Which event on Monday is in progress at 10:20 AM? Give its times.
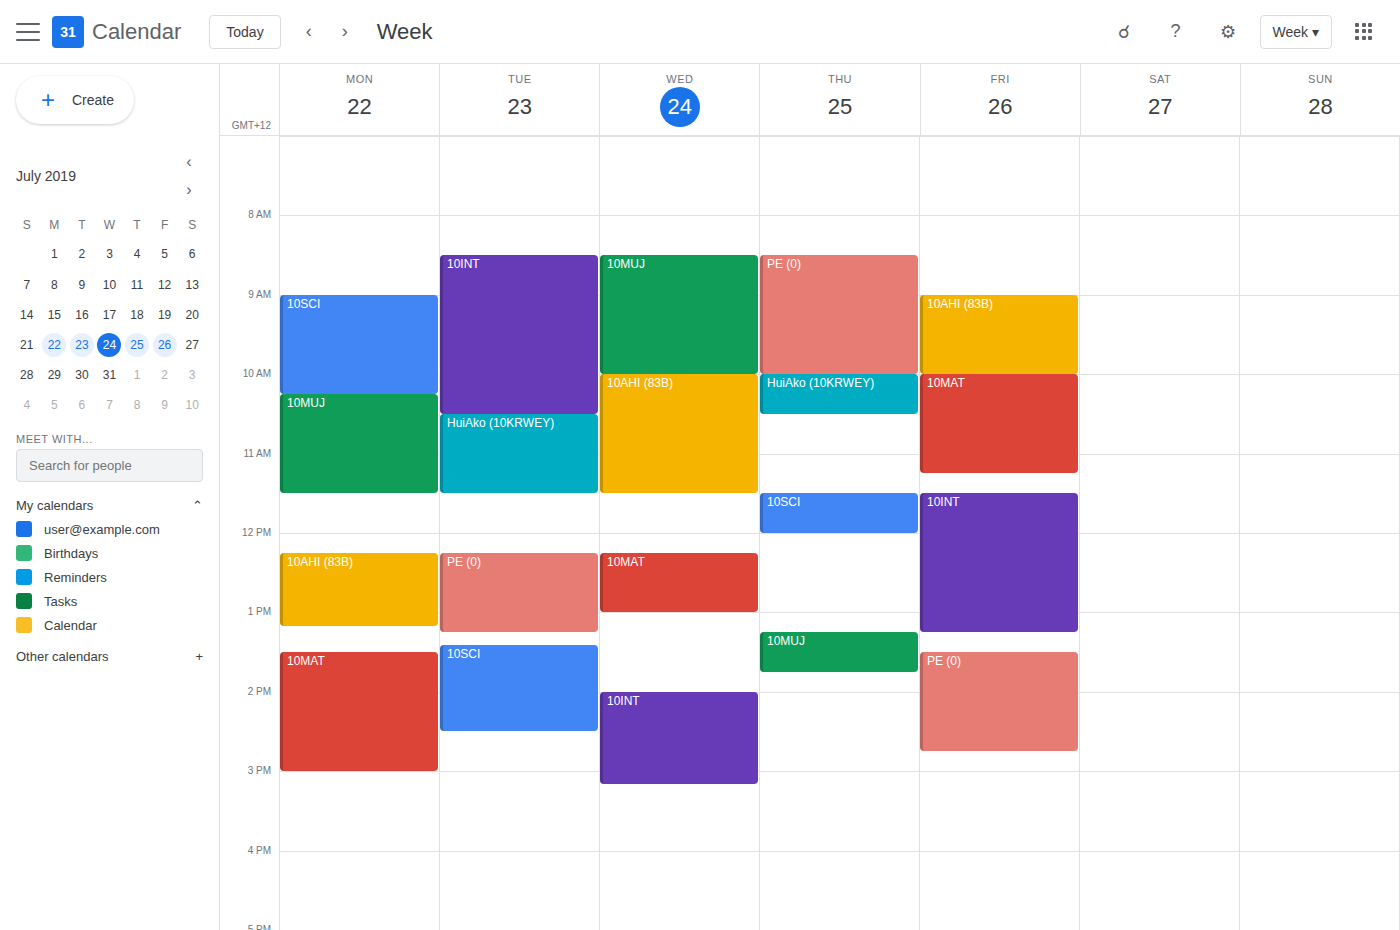
"10MUJ", 10:15 AM to 11:30 AM